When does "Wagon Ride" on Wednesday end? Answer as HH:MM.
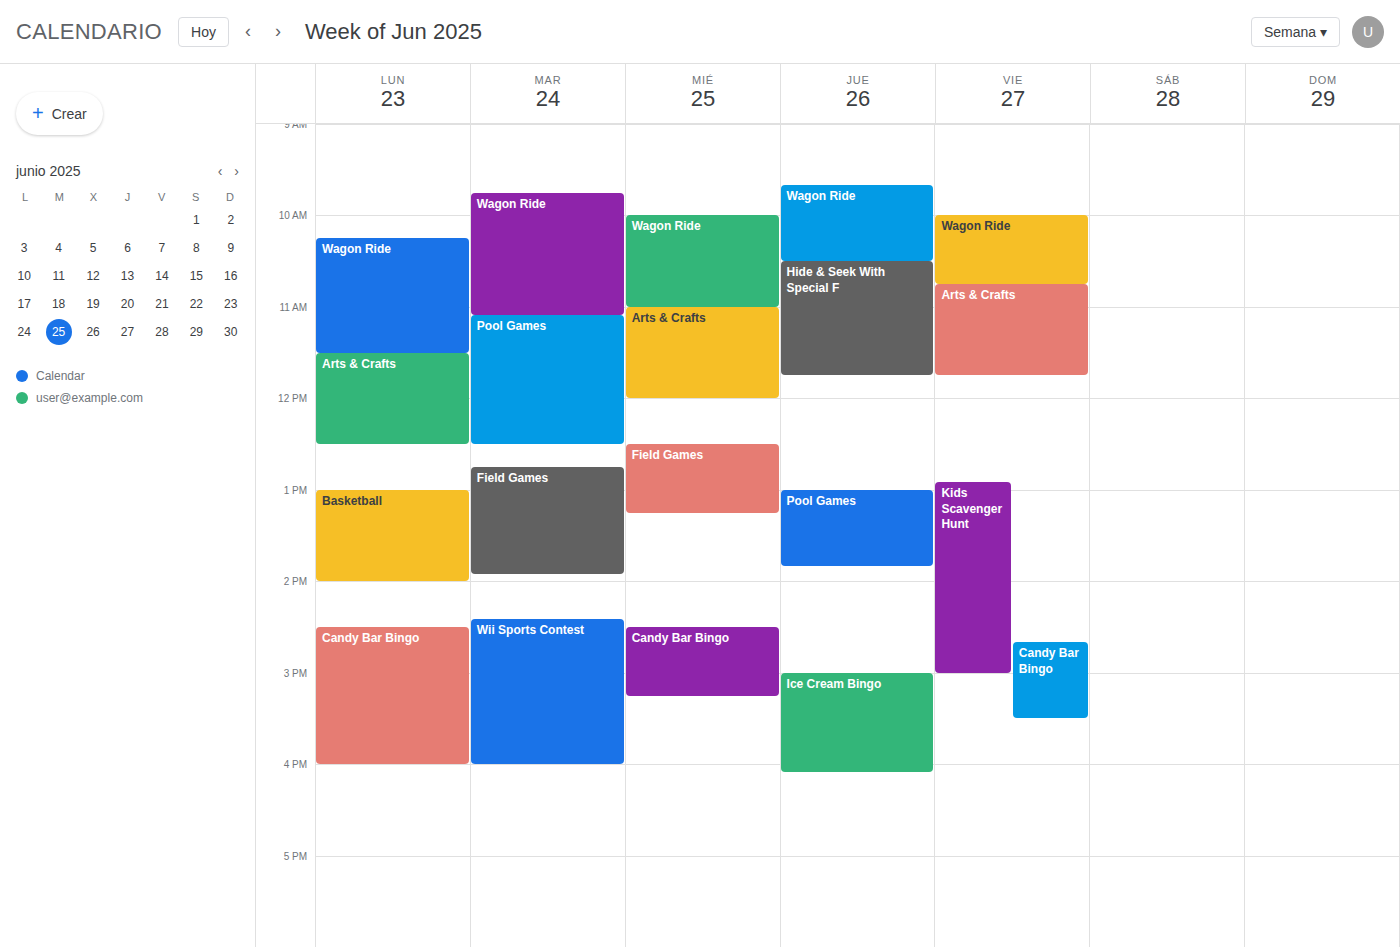
11:00